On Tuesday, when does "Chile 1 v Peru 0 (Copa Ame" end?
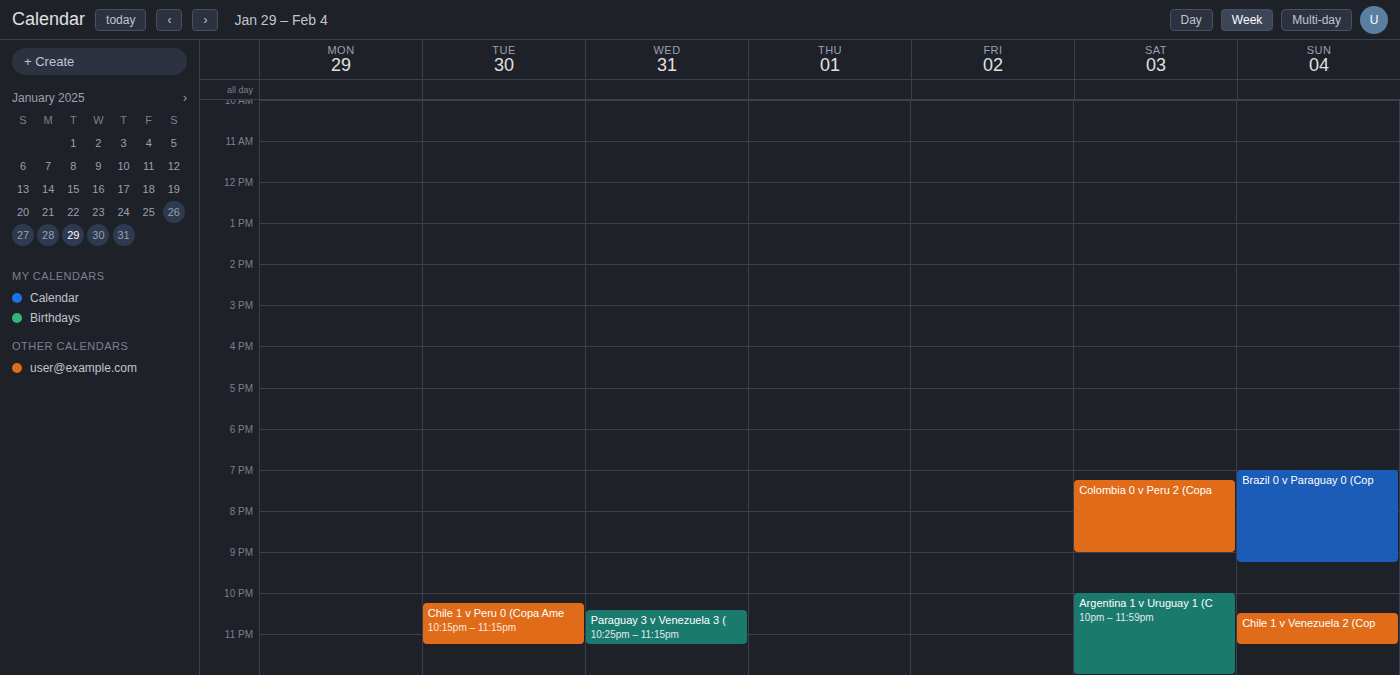
11:15 PM